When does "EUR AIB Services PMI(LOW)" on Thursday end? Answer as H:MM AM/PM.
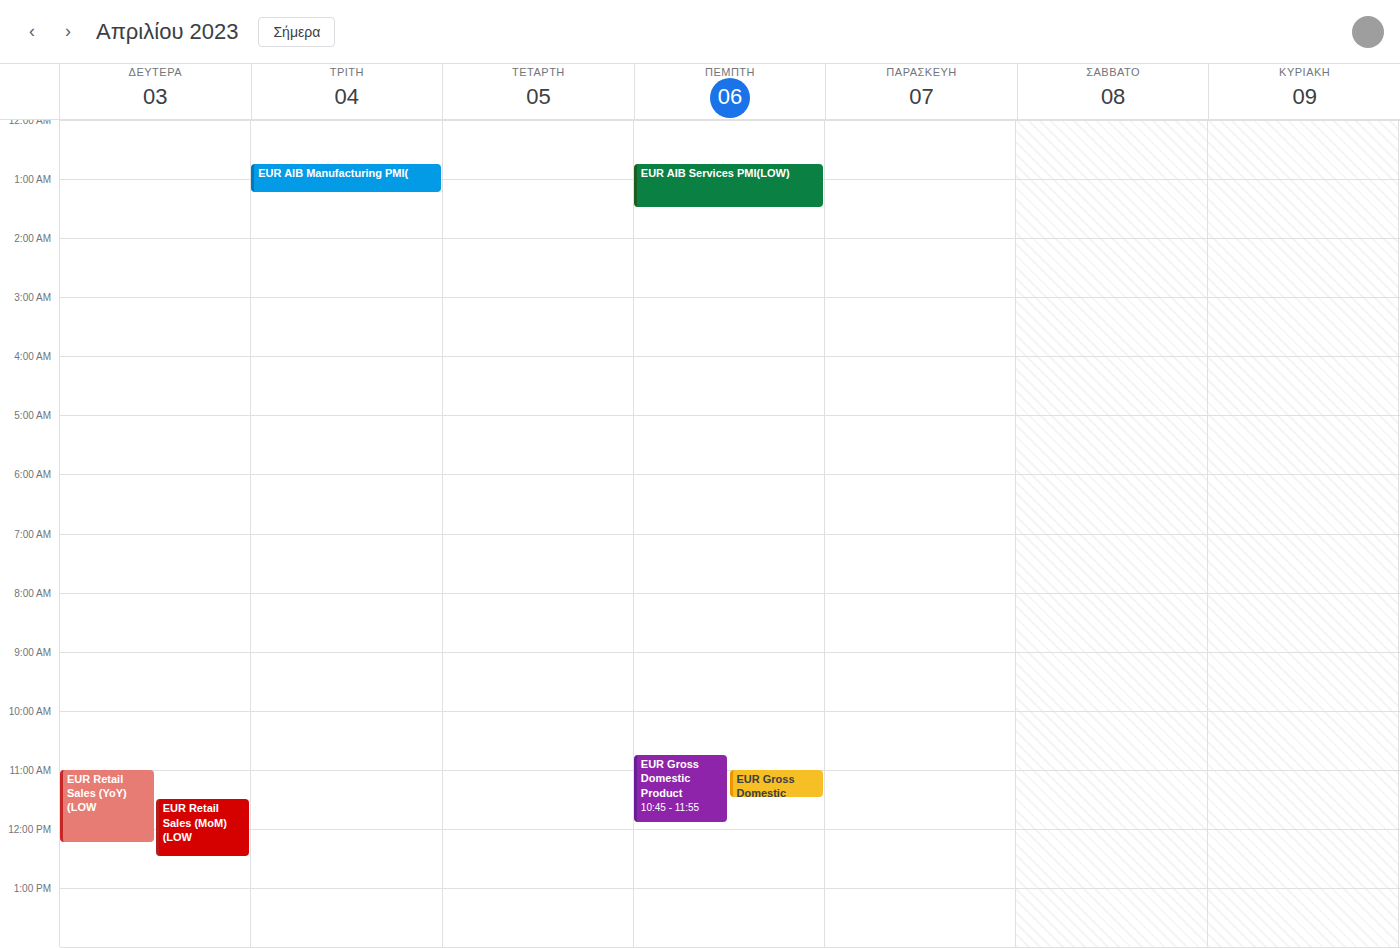
1:30 AM